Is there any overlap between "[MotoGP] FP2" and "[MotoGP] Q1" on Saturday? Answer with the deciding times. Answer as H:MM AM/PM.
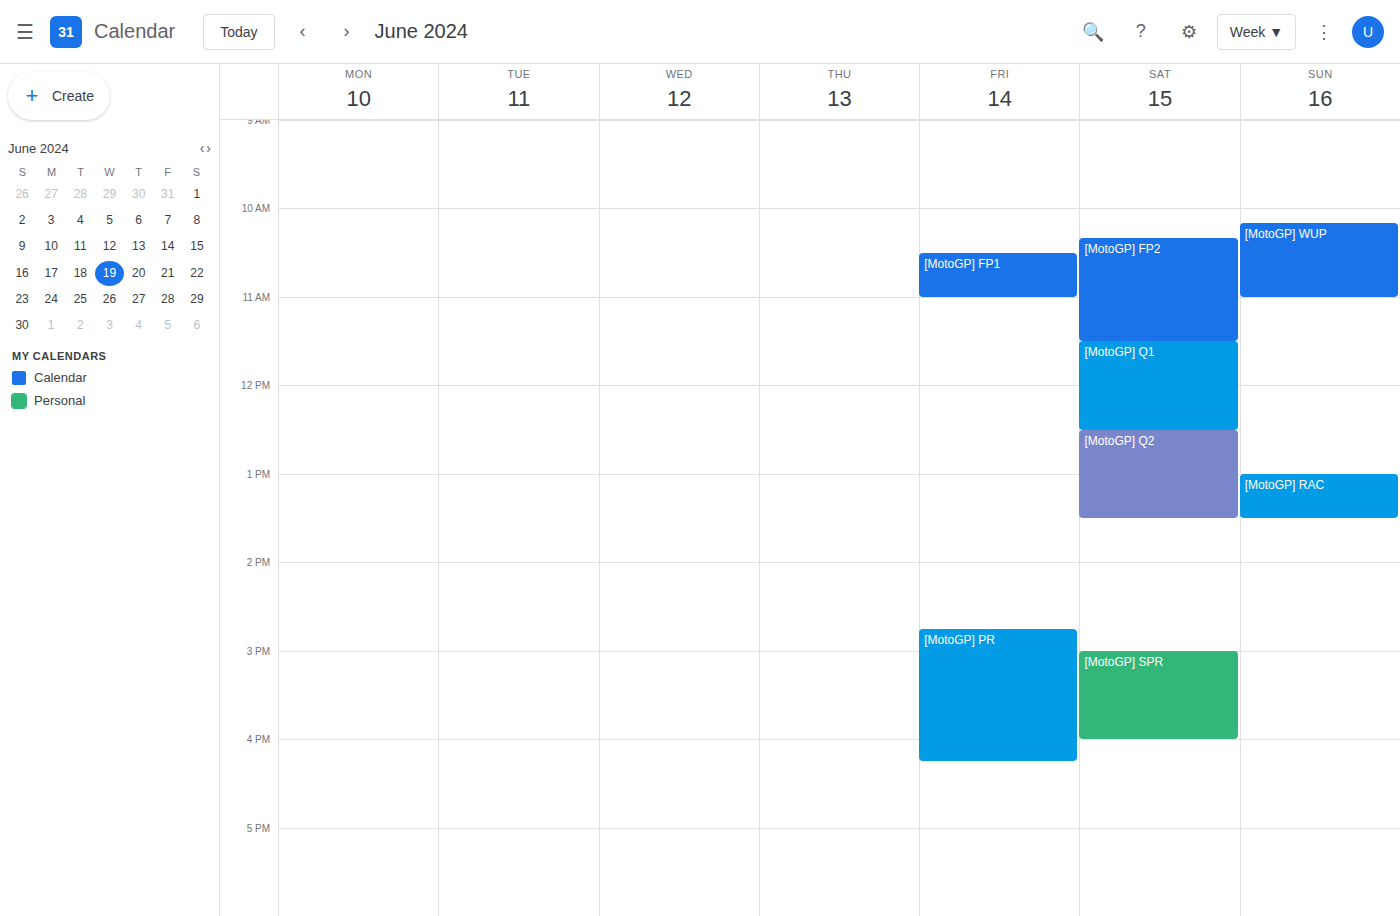
"[MotoGP] FP2" ends at 11:30 AM, exactly when "[MotoGP] Q1" starts -- they touch but do not overlap.